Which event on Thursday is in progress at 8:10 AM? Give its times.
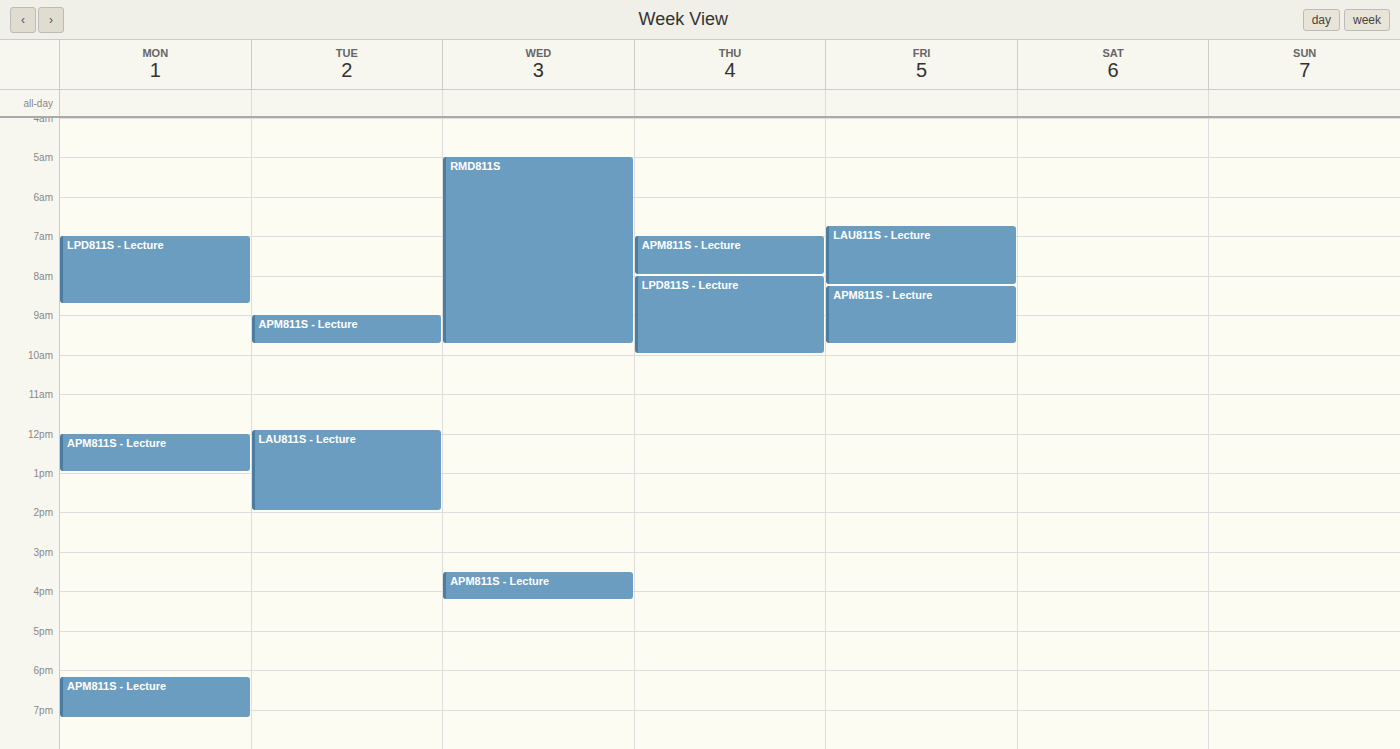
"LPD811S - Lecture", 8:00 AM to 10:00 AM